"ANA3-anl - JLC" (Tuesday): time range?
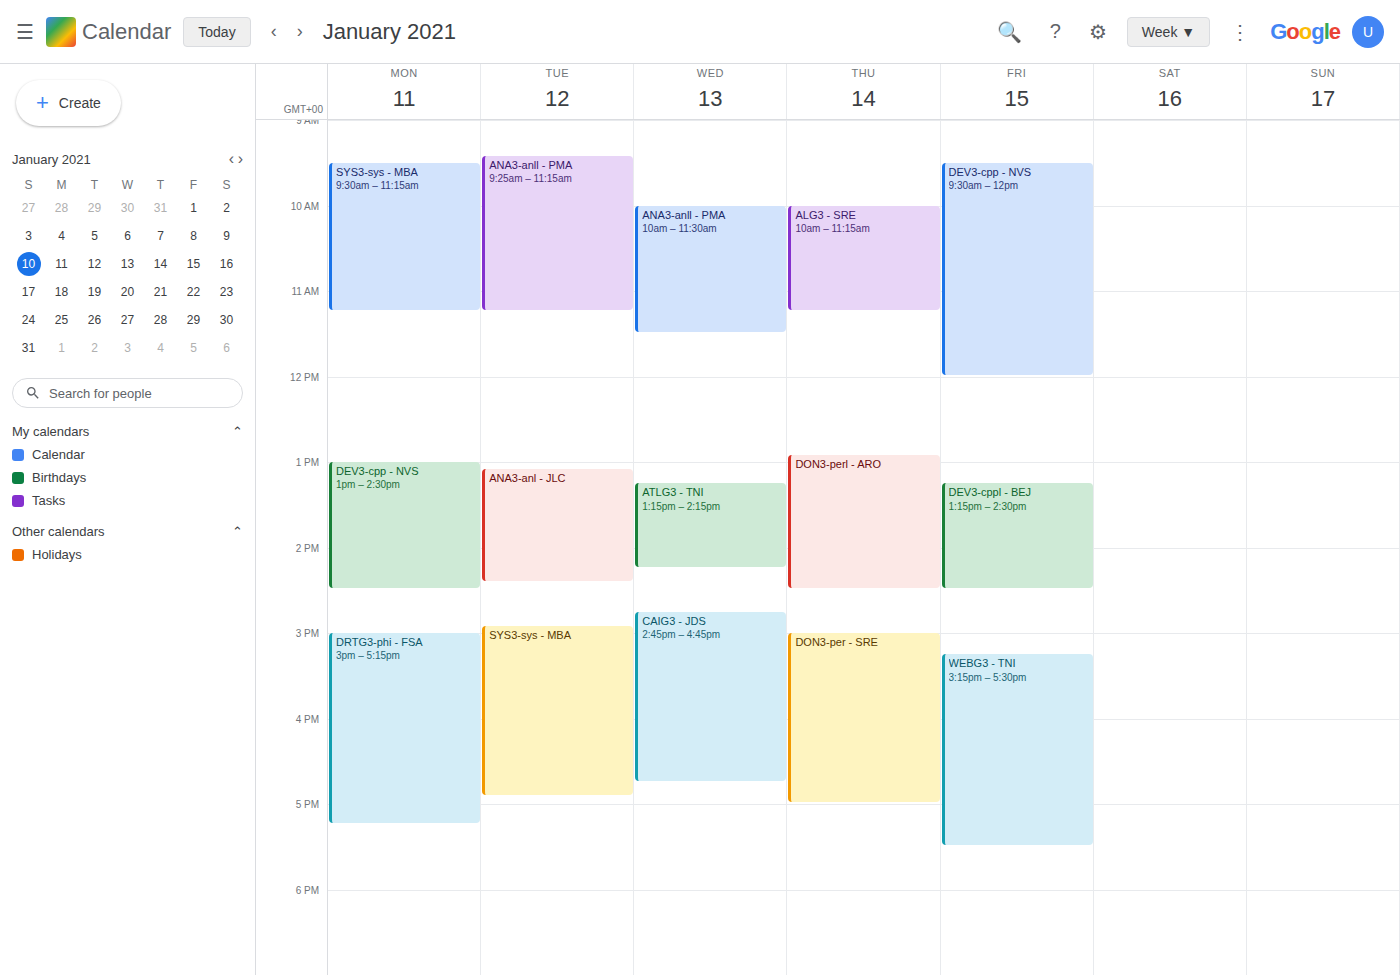
13:05 to 14:25